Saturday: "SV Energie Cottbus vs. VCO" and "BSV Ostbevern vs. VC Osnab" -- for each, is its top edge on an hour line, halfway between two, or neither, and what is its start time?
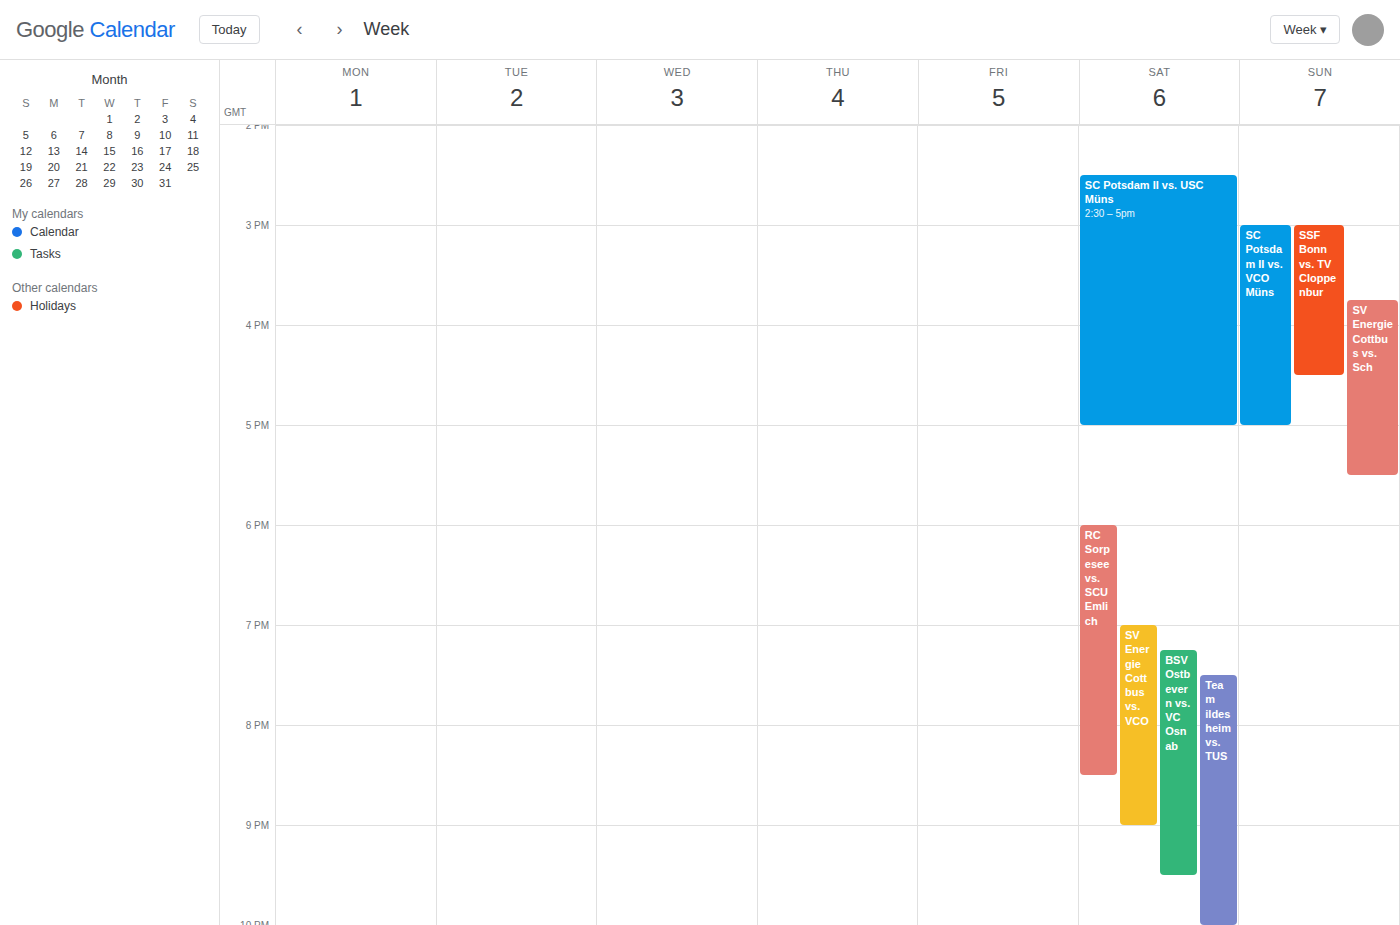
"SV Energie Cottbus vs. VCO": 7:00 PM, exactly on the 7 PM line. "BSV Ostbevern vs. VC Osnab": 7:15 PM, neither: a quarter of the way from the 7 PM line to the 8 PM line.